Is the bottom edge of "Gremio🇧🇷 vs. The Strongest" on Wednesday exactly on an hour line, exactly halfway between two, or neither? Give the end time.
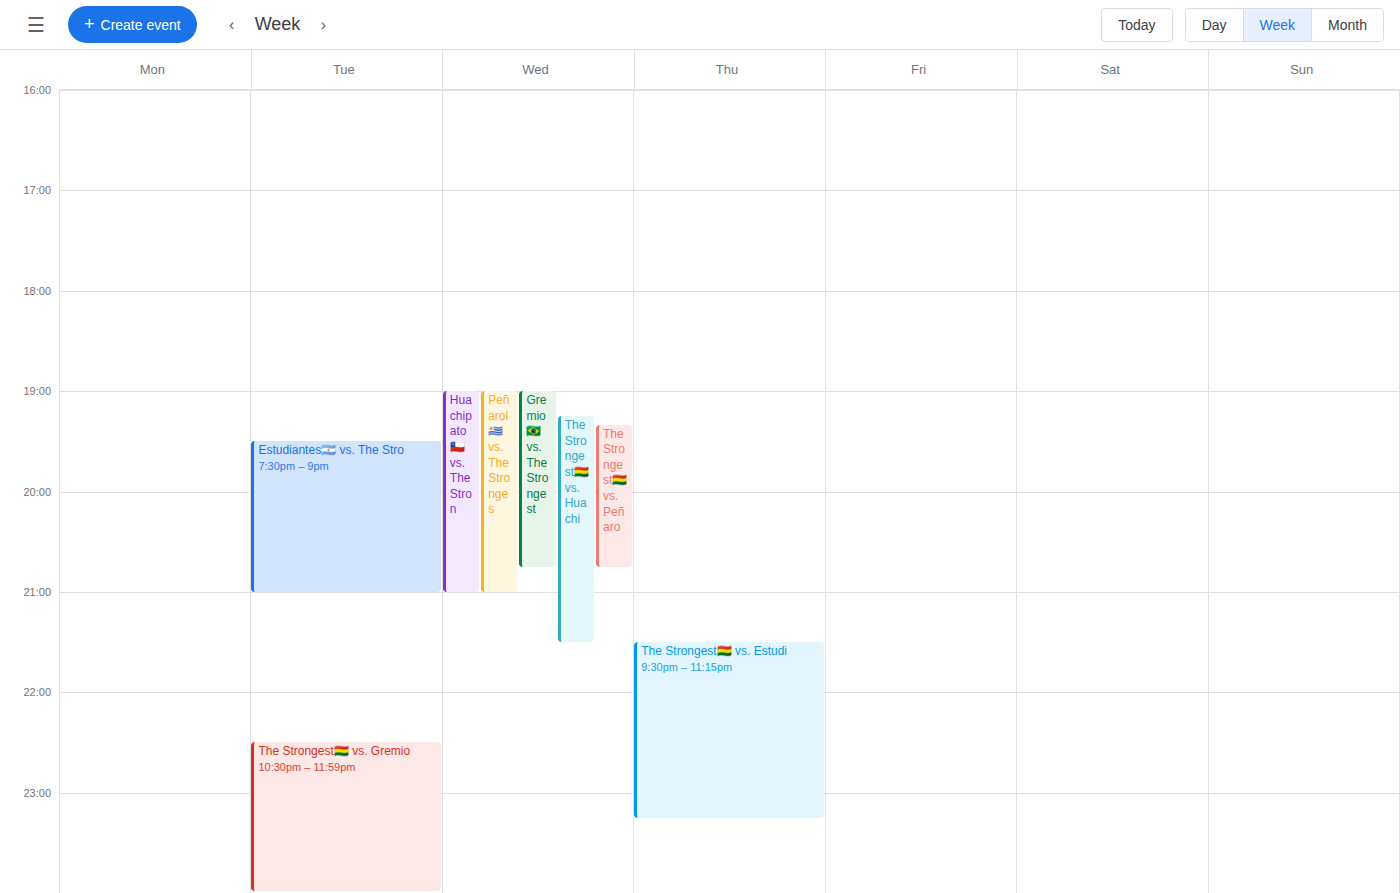
8:45 PM -- neither: three quarters of the way from the 8 PM line to the 9 PM line.